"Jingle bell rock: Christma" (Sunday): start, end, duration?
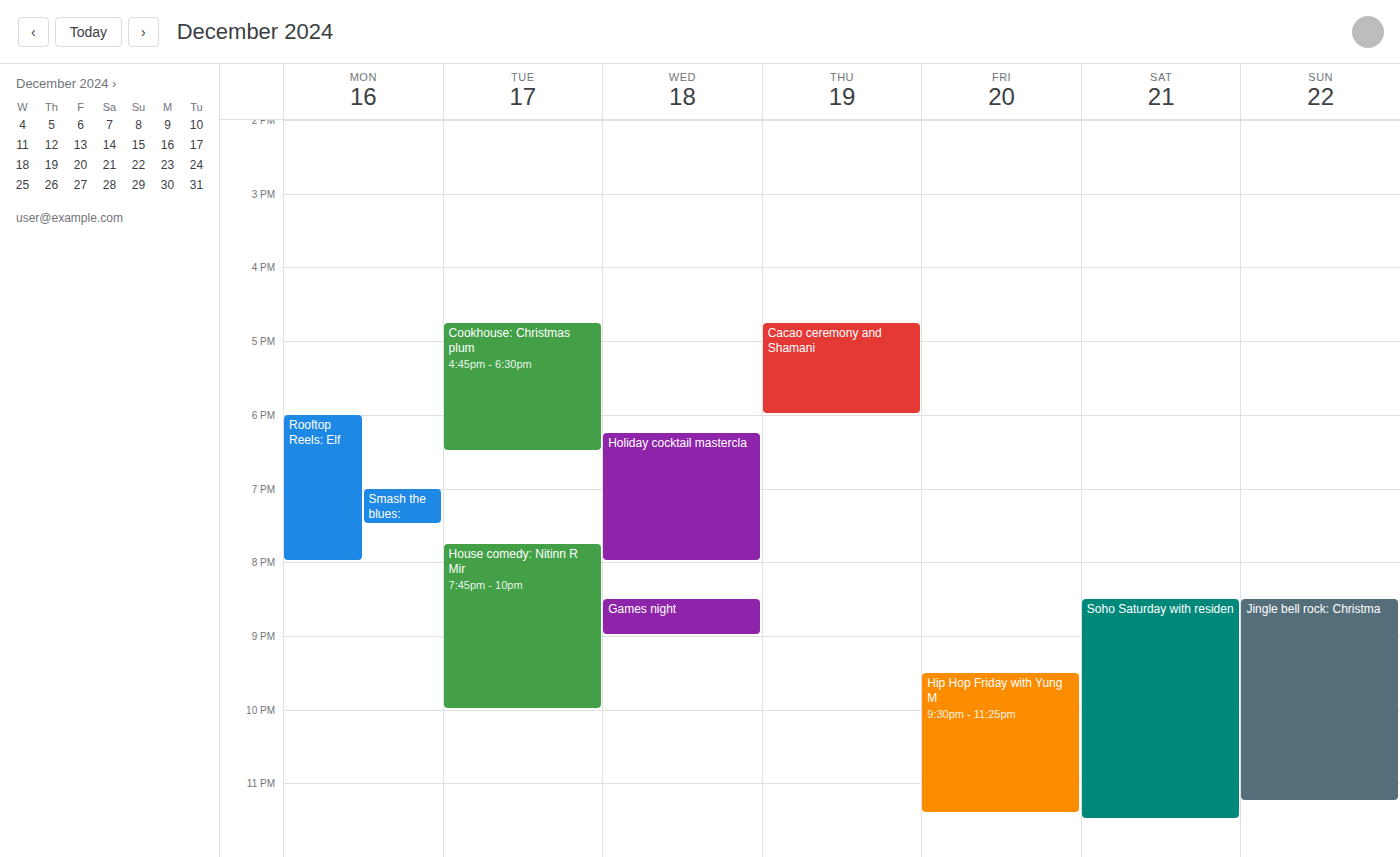
8:30 PM to 11:15 PM, 2 hours 45 minutes